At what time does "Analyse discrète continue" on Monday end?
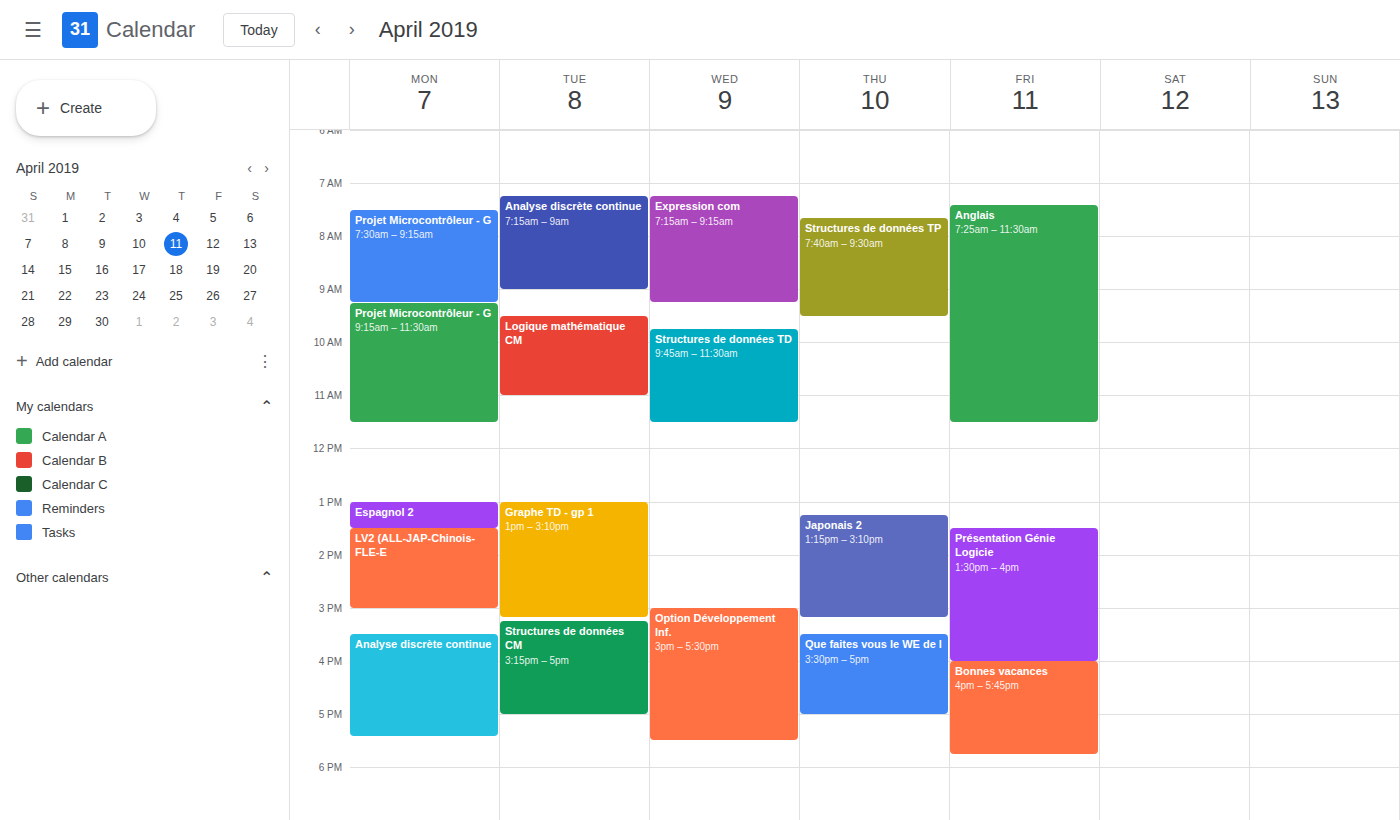
5:25 PM